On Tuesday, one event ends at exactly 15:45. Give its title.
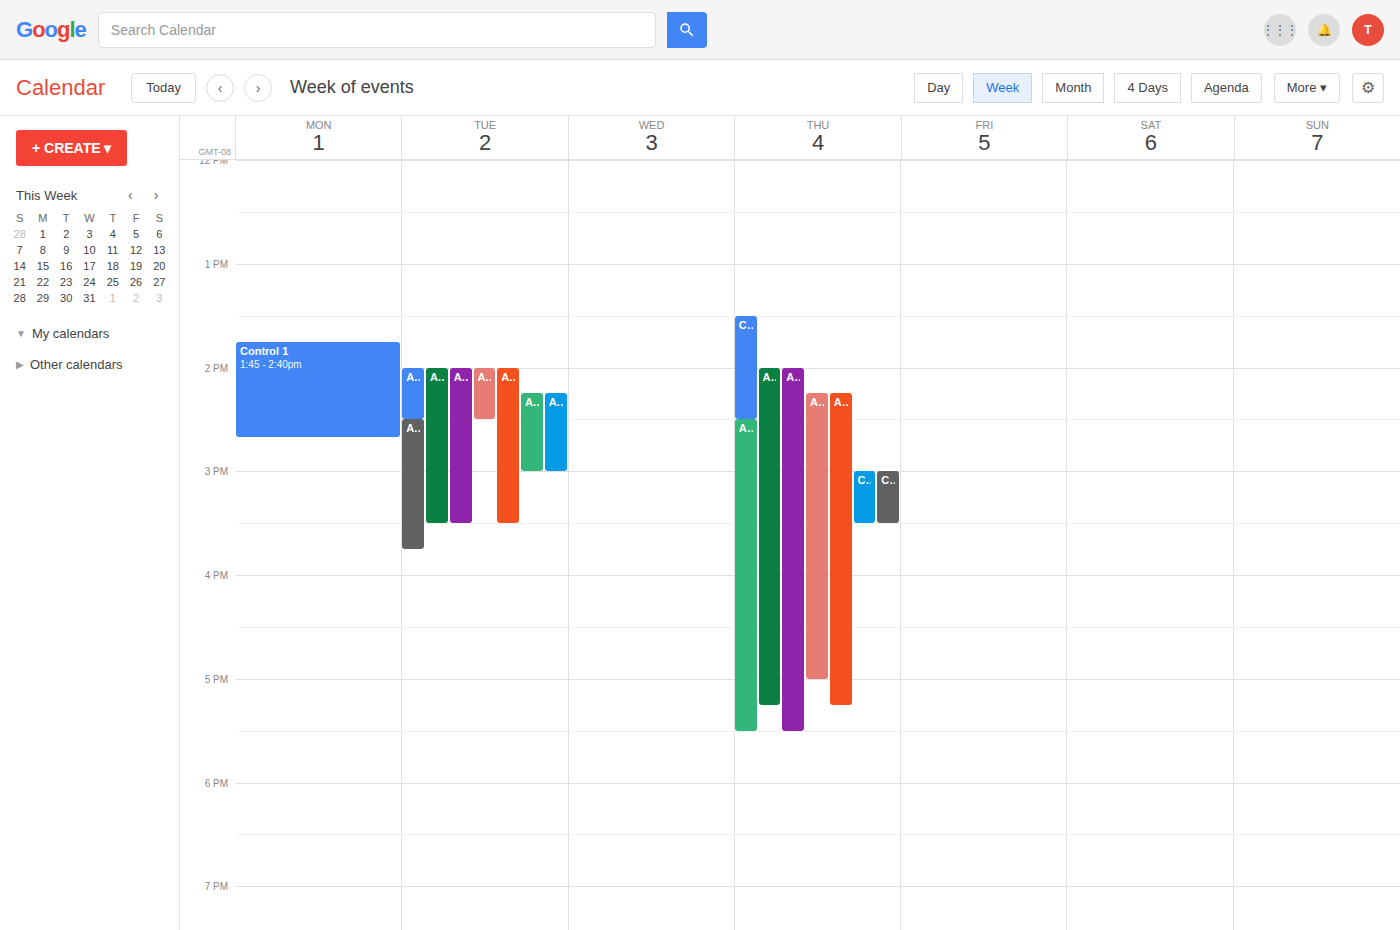
"Ayudantía 11"